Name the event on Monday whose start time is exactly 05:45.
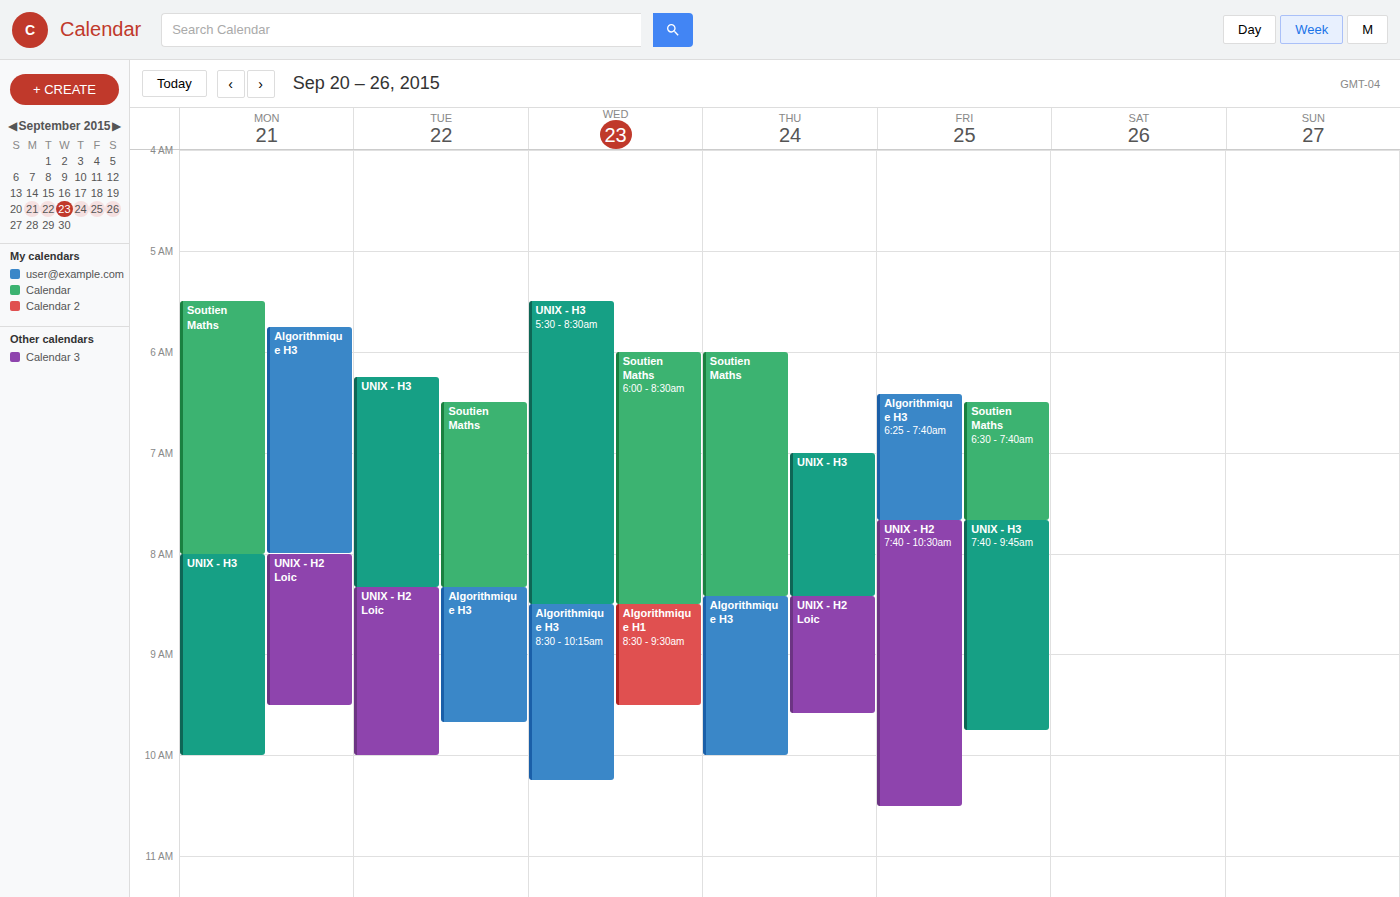
"Algorithmique H3"